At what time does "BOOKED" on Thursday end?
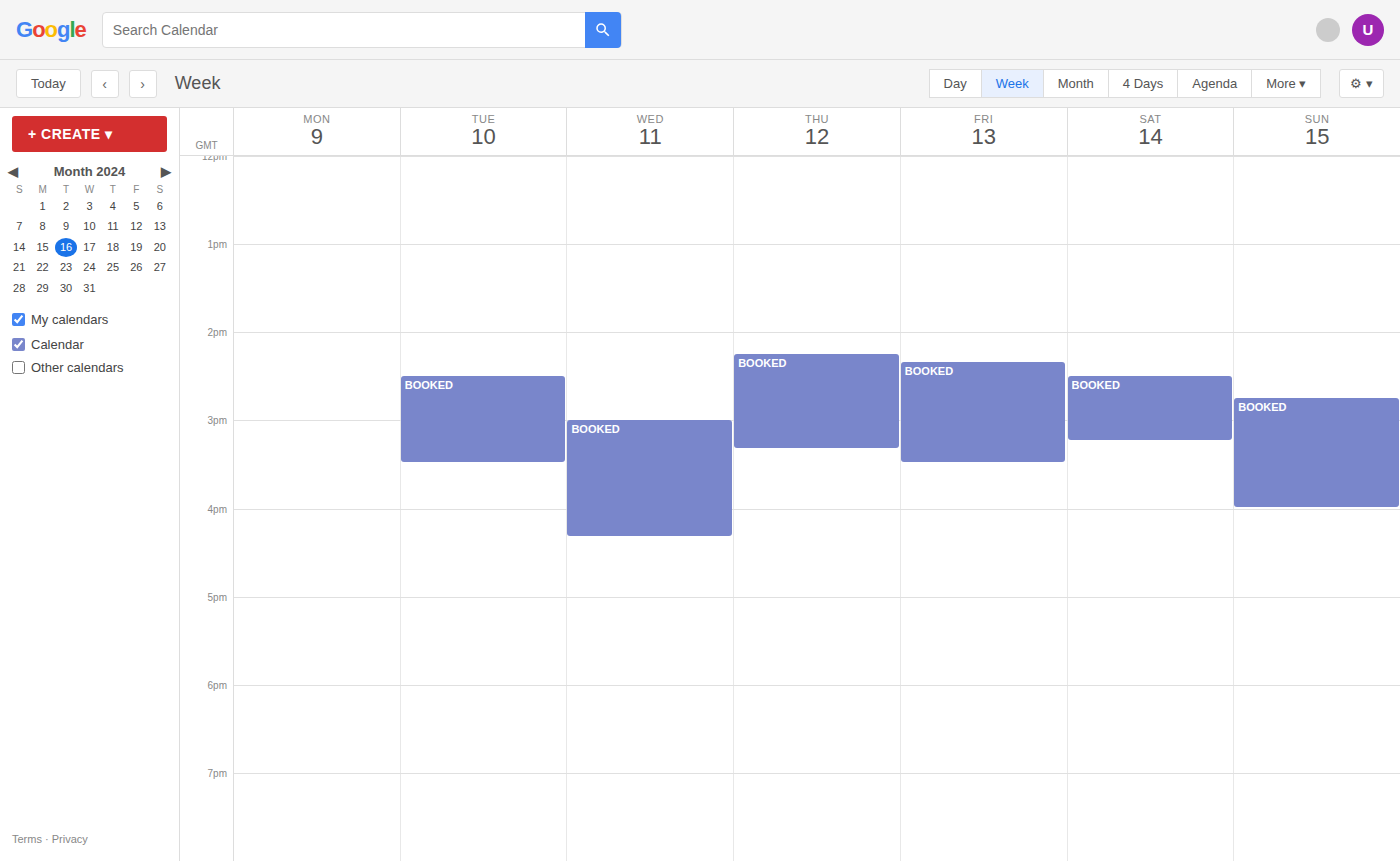
3:20 PM